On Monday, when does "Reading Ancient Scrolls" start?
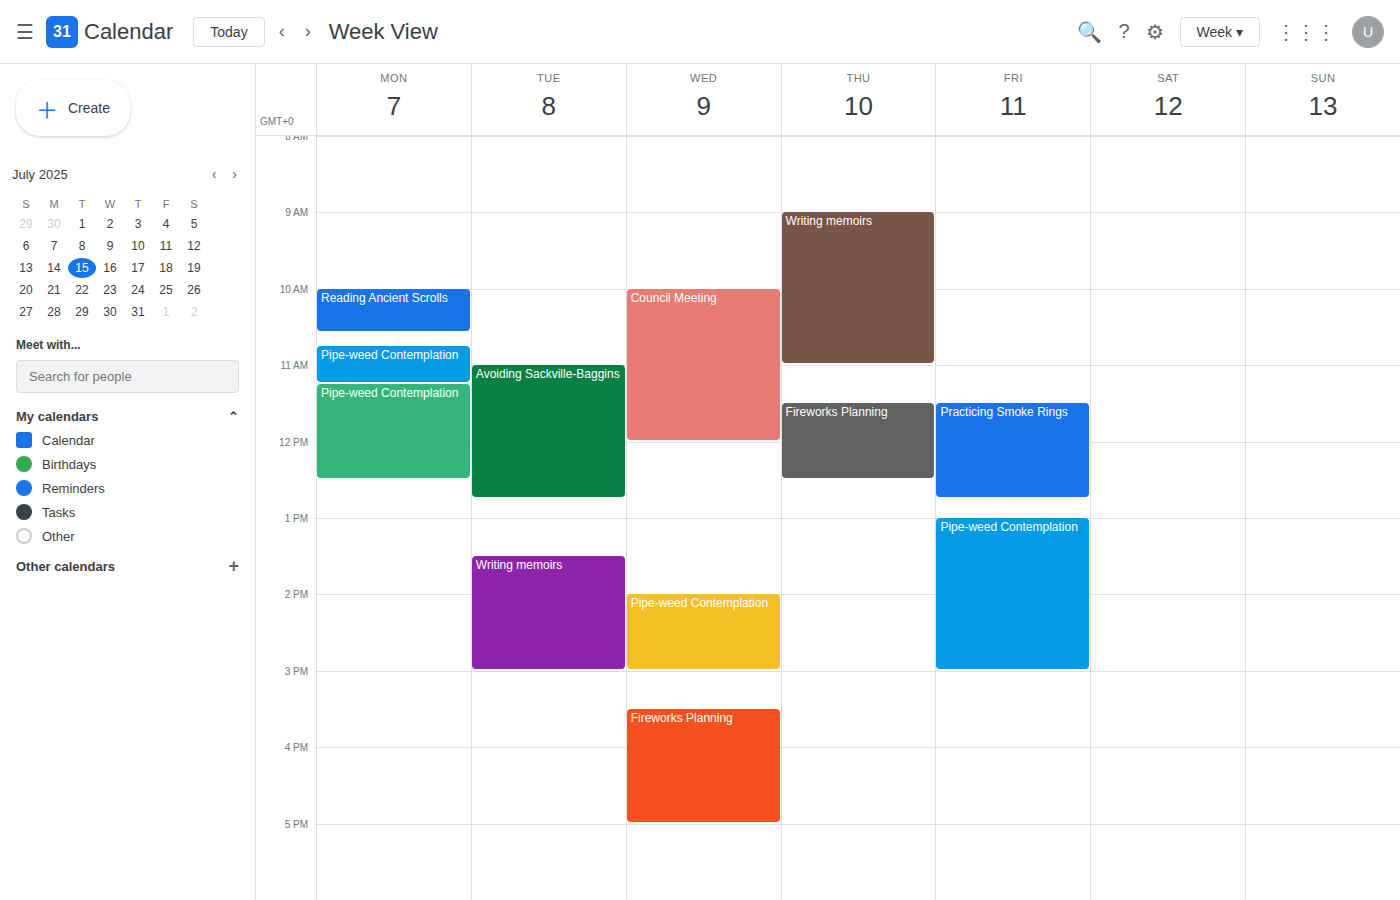
10:00 AM